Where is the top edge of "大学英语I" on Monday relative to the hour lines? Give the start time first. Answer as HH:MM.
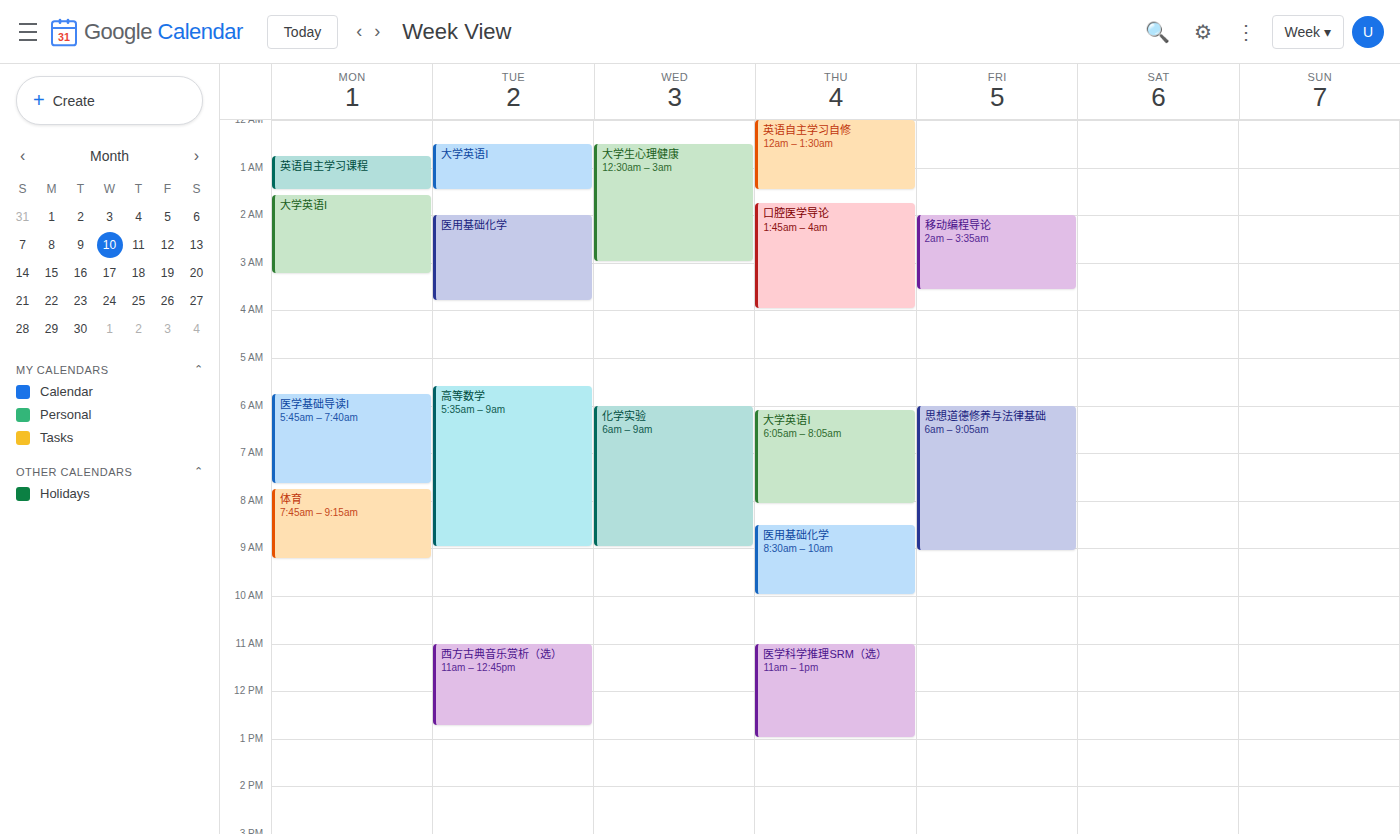
01:35 -- neither: 35 minutes below the 01:00 line and 25 minutes above the 02:00 line.